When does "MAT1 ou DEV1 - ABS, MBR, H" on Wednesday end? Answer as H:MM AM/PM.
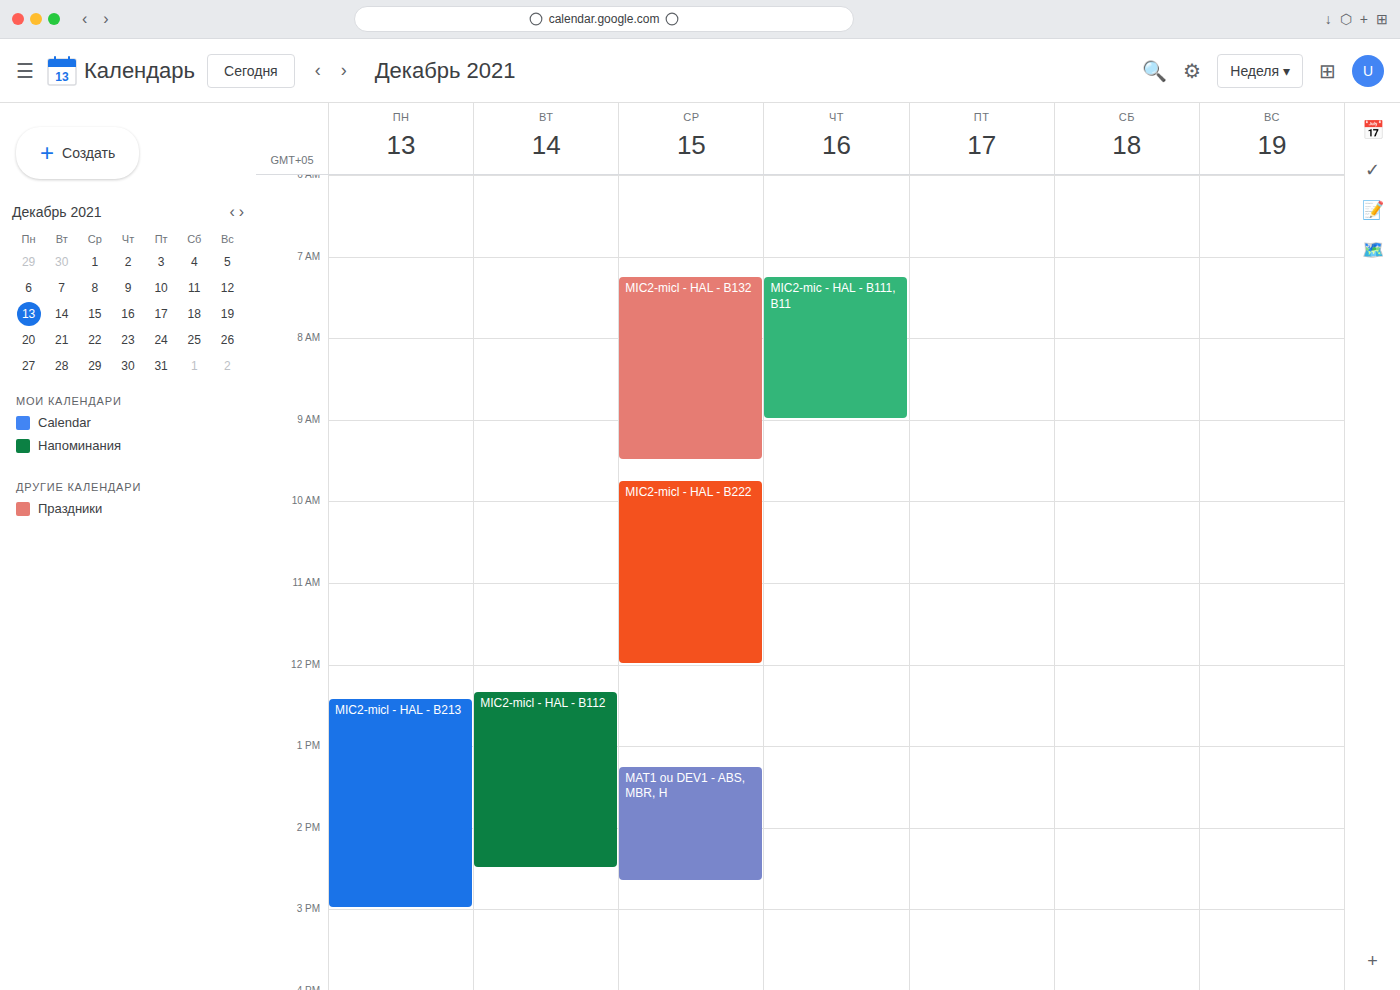
2:40 PM